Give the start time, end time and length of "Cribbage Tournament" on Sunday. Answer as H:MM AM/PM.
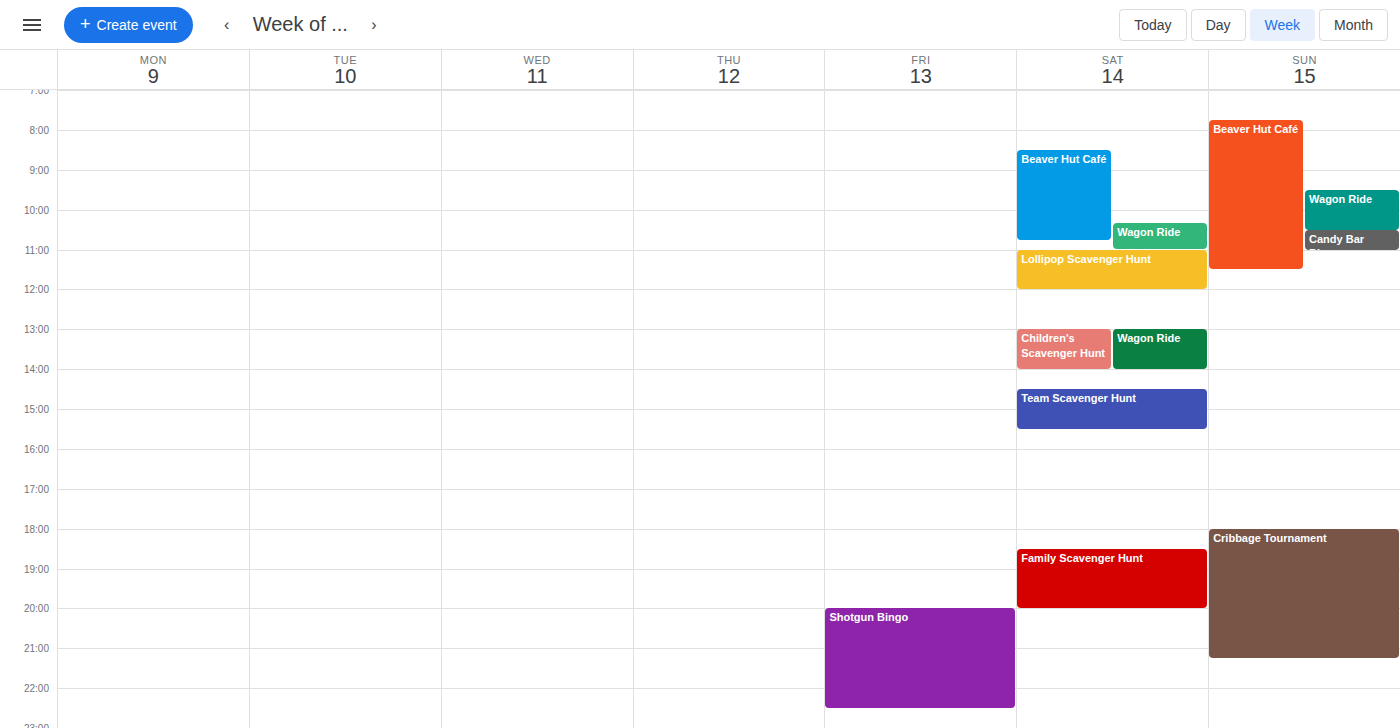
6:00 PM to 9:15 PM, 3 hours 15 minutes